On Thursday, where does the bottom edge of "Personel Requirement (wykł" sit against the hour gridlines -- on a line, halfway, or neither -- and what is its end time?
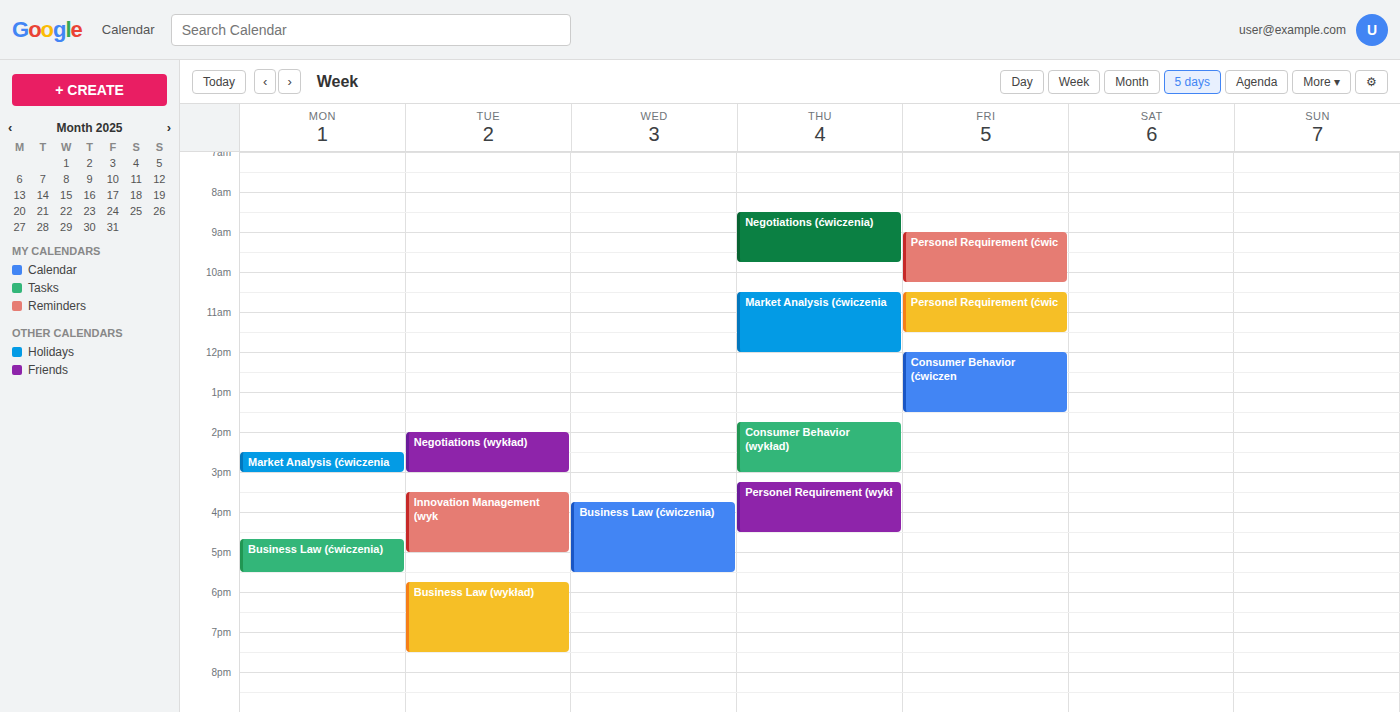
16:30 -- halfway between the 16:00 and 17:00 lines.